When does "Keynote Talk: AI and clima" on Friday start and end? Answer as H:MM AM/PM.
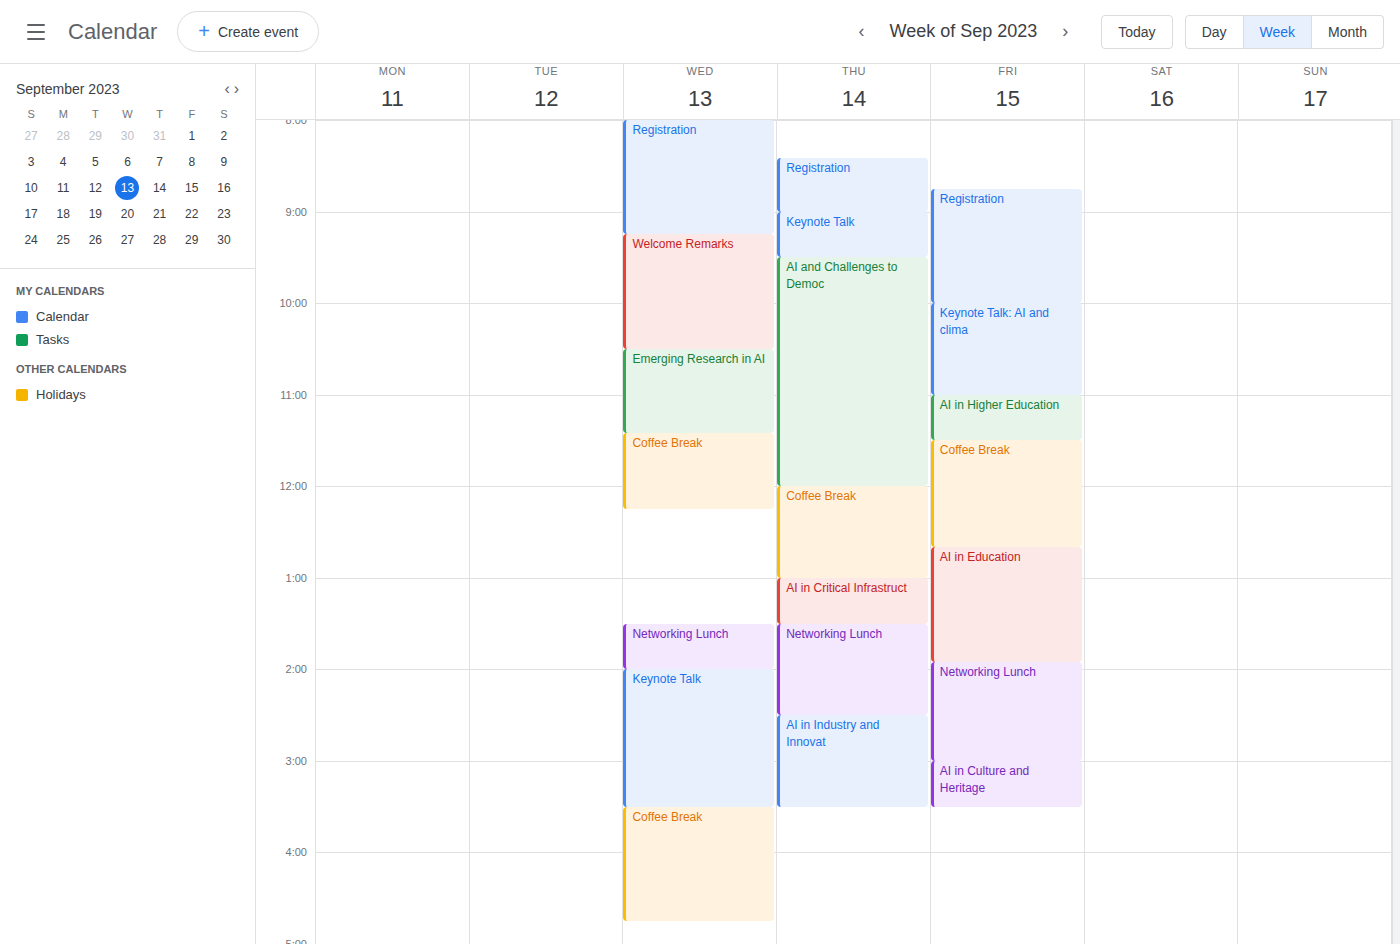
10:00 AM to 11:00 AM